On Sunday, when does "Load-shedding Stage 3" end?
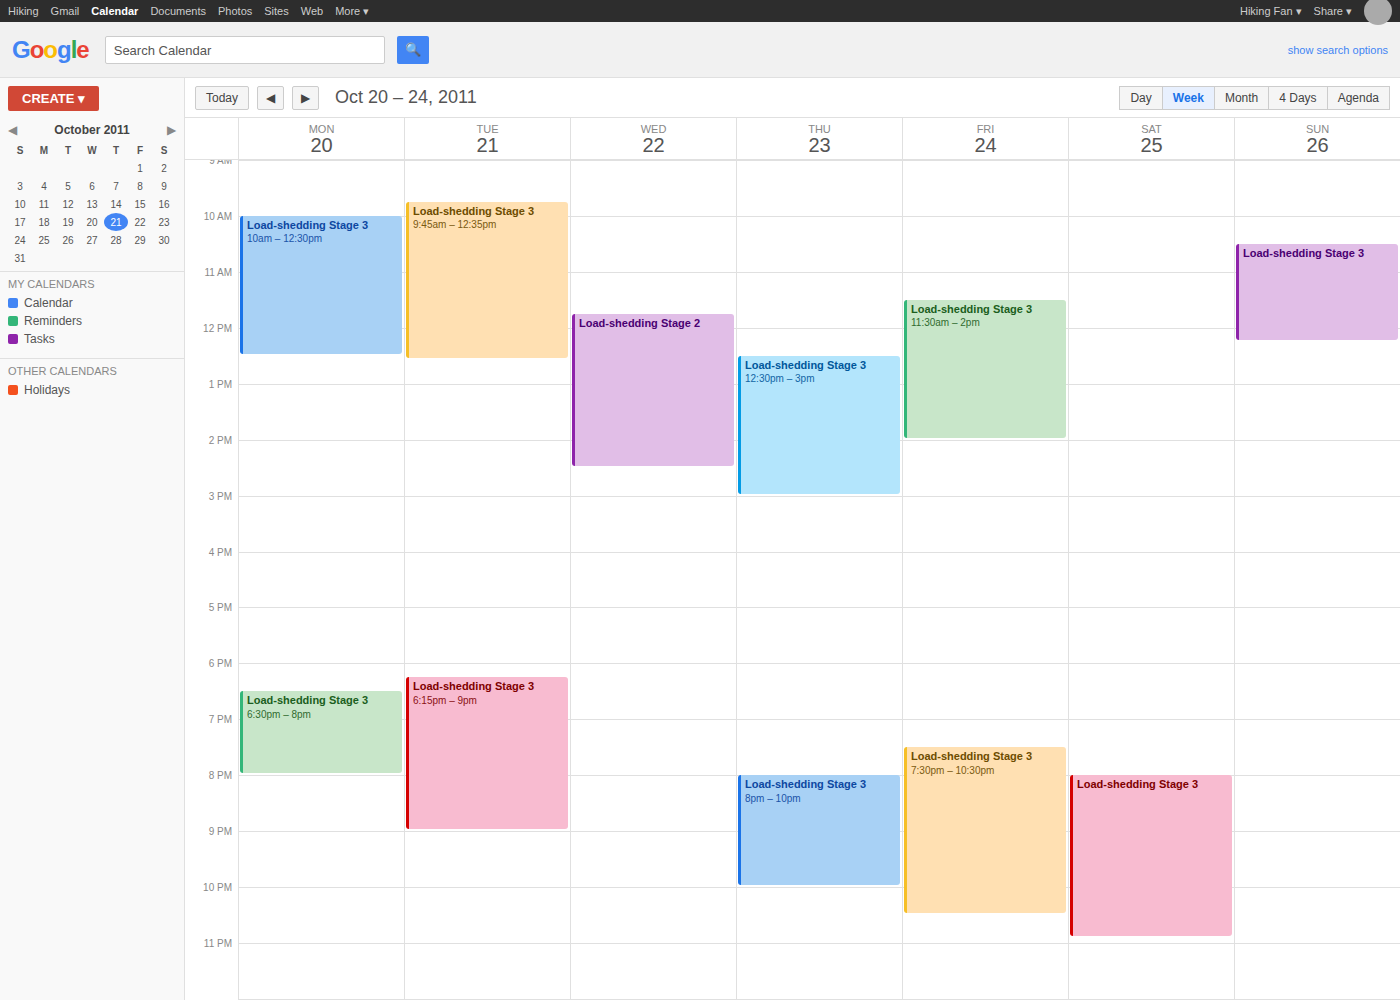
12:15 PM